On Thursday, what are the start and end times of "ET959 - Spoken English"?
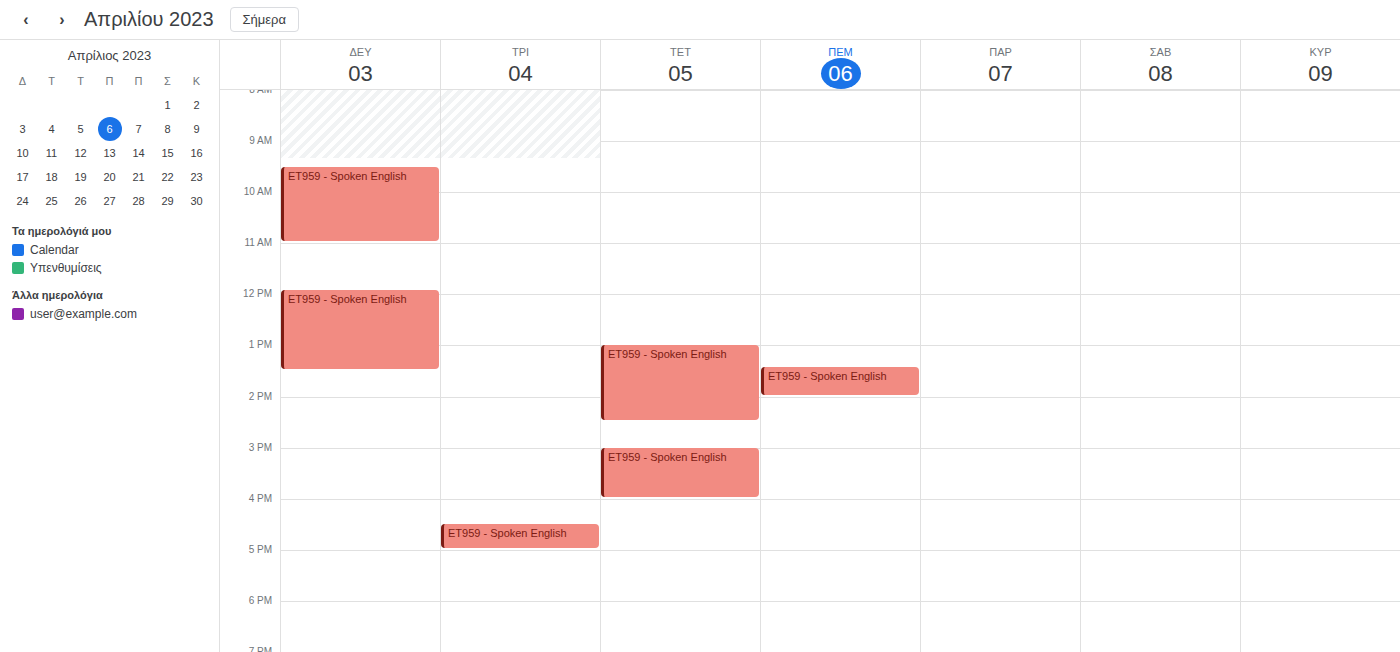
1:25 PM to 2:00 PM